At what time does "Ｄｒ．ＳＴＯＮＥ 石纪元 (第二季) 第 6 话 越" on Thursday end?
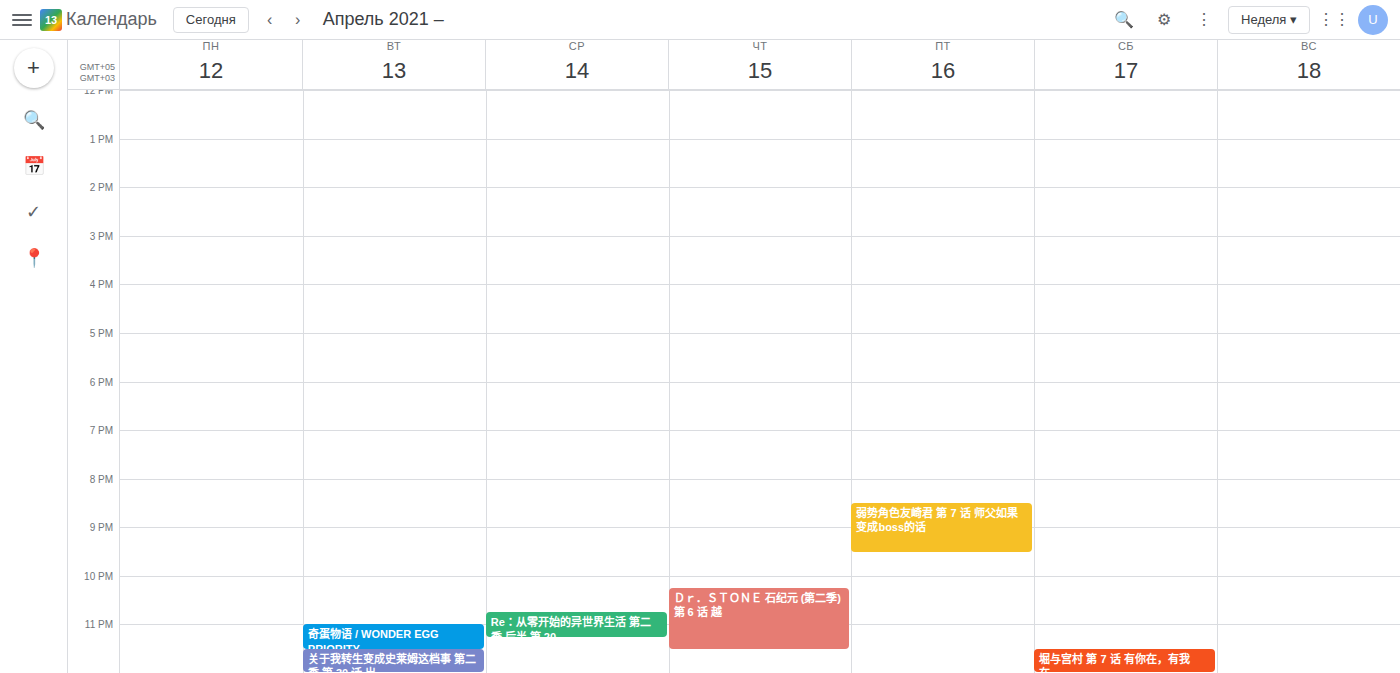
23:30